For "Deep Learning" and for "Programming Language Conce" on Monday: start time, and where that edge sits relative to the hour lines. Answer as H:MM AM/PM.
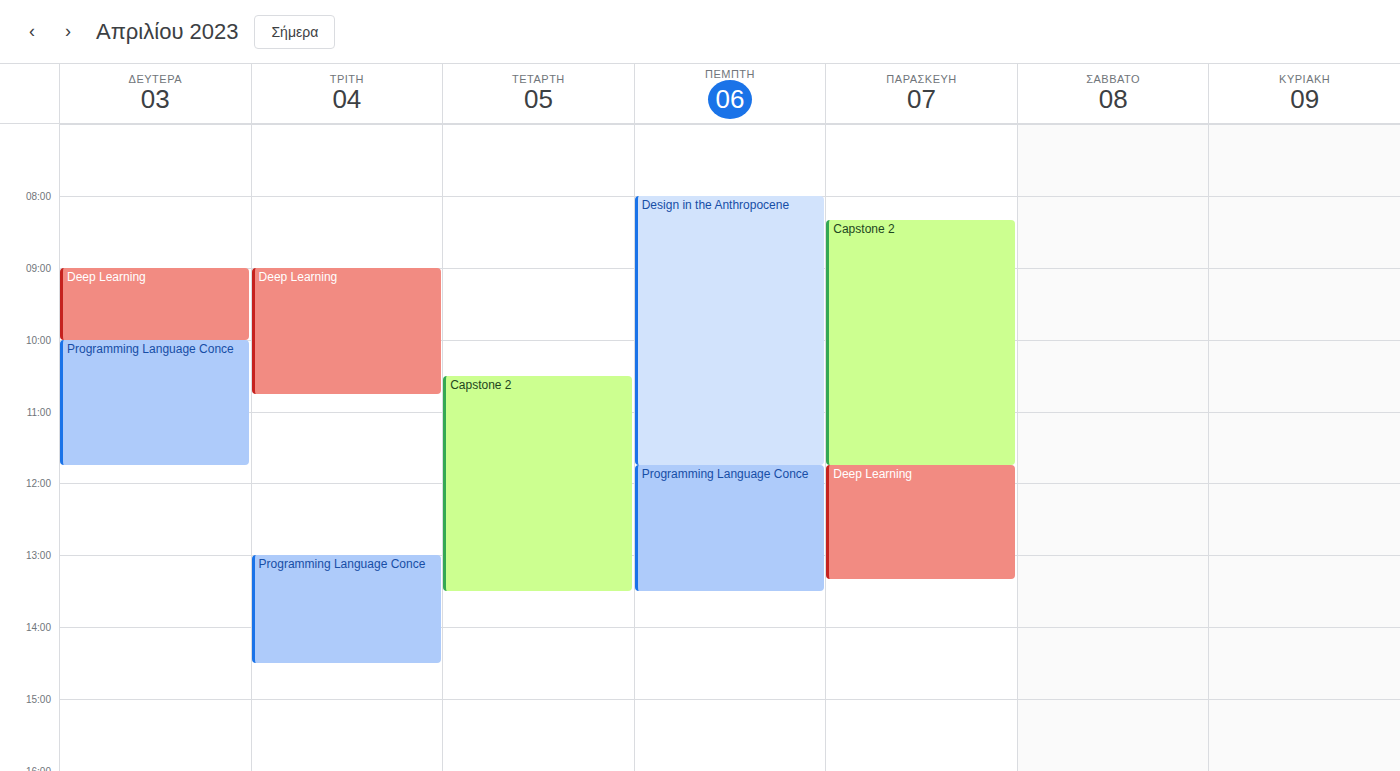
"Deep Learning": 9:00 AM, exactly on the 9 AM line. "Programming Language Conce": 10:00 AM, exactly on the 10 AM line.